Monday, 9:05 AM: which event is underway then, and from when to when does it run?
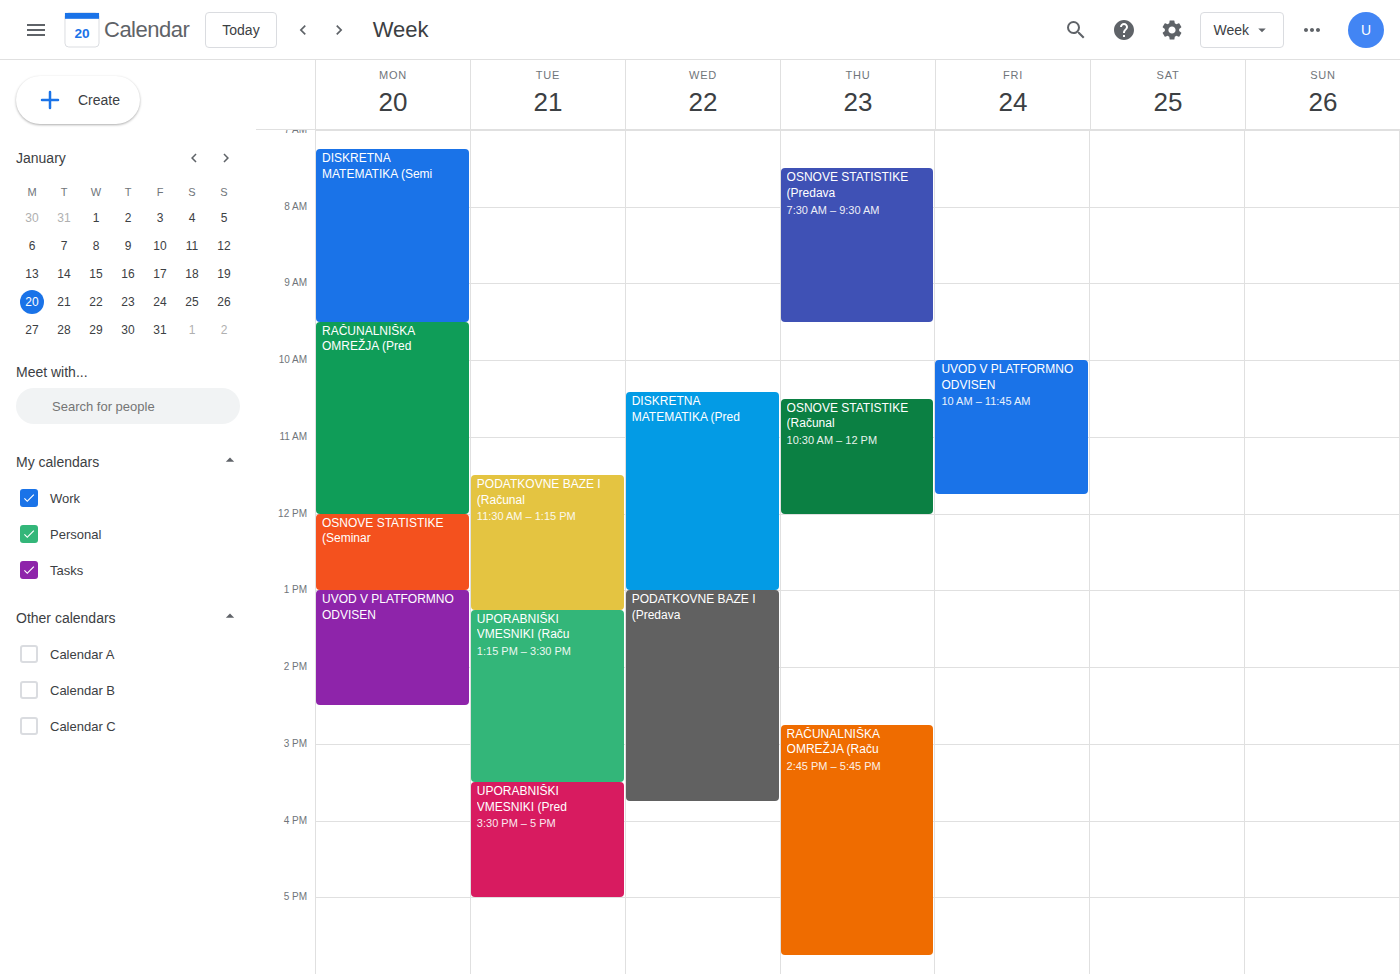
"DISKRETNA MATEMATIKA (Semi", 7:15 AM to 9:30 AM